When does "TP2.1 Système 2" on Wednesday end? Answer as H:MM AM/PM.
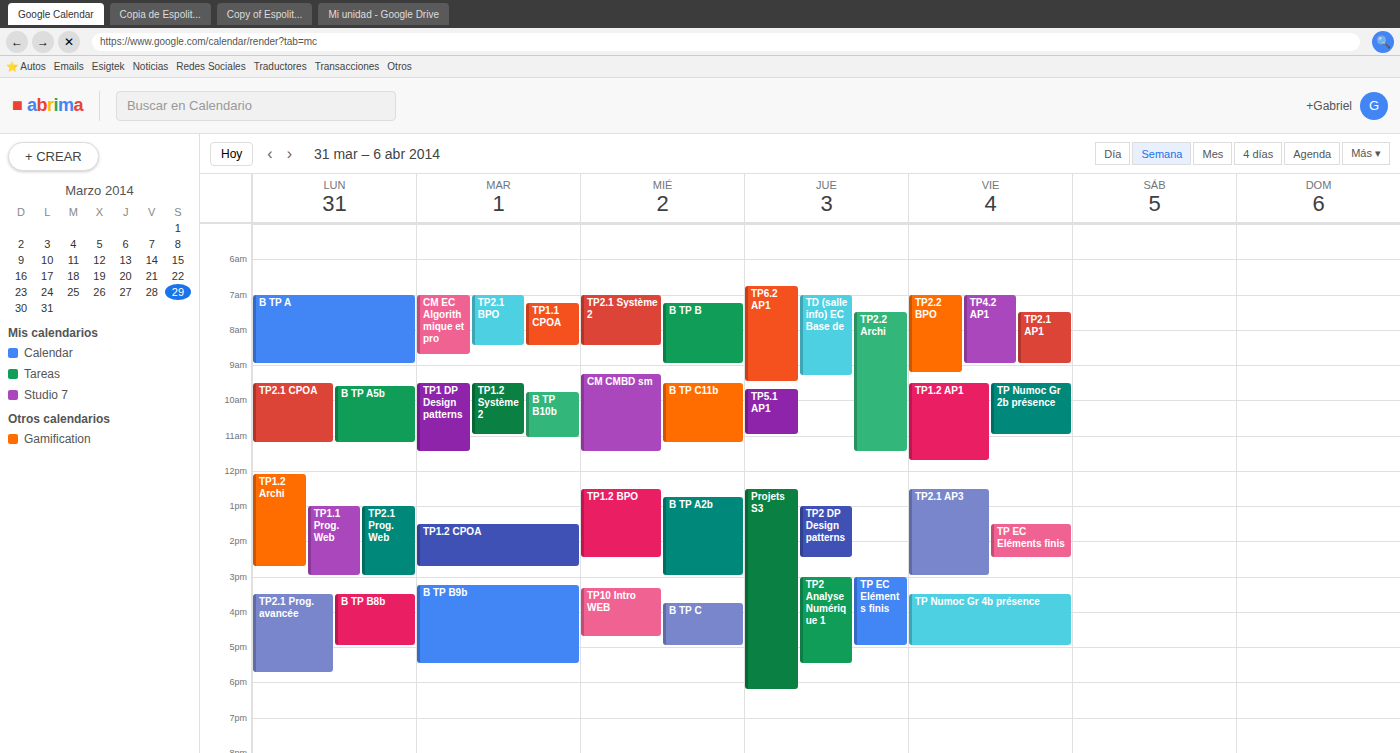
8:30 AM